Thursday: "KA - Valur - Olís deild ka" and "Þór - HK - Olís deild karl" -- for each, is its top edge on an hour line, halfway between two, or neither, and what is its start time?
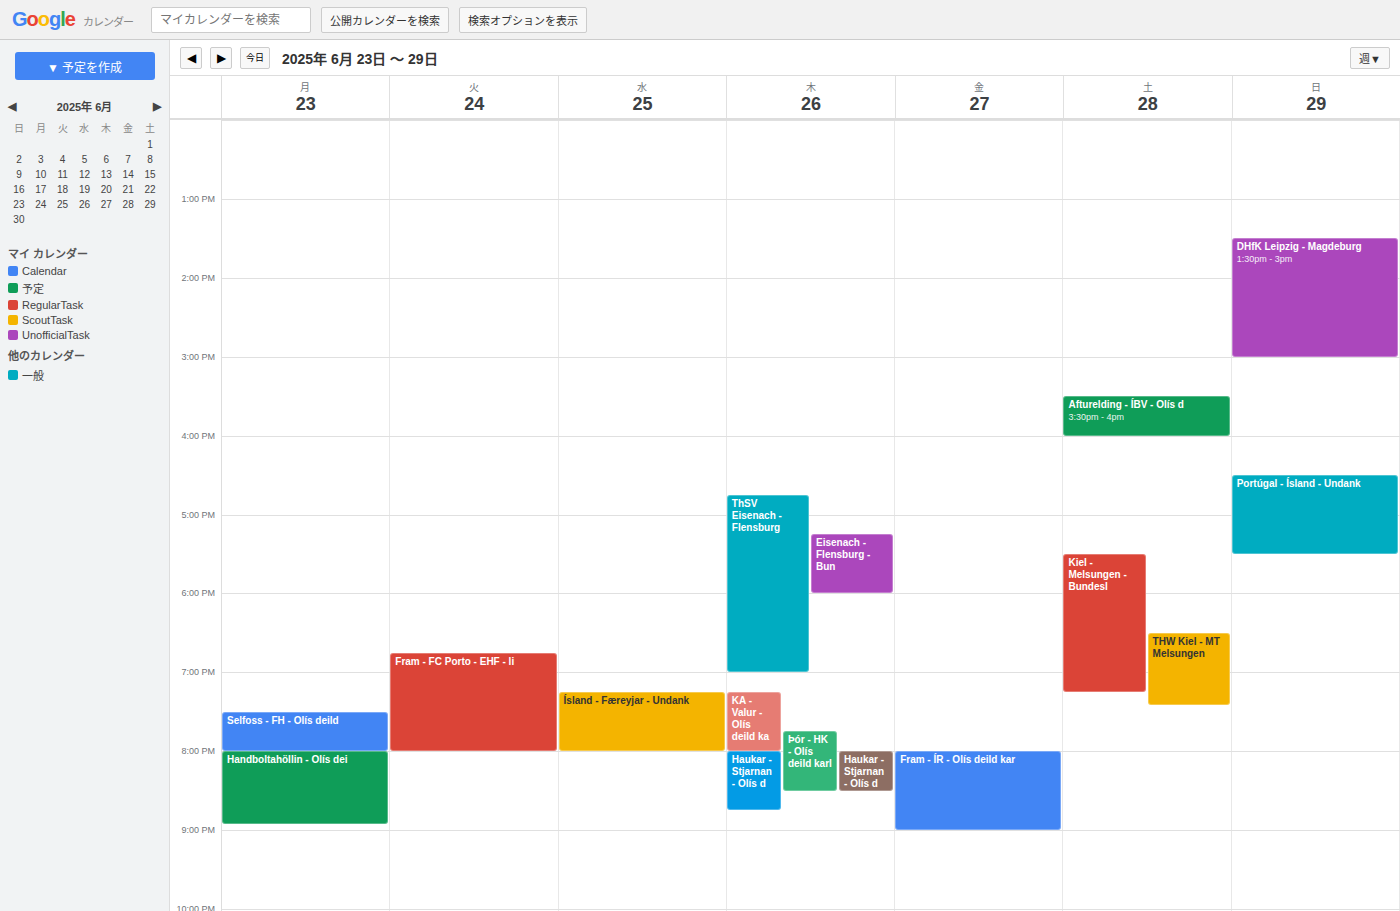
"KA - Valur - Olís deild ka": 7:15 PM, neither: a quarter of the way from the 7 PM line to the 8 PM line. "Þór - HK - Olís deild karl": 7:45 PM, neither: three quarters of the way from the 7 PM line to the 8 PM line.